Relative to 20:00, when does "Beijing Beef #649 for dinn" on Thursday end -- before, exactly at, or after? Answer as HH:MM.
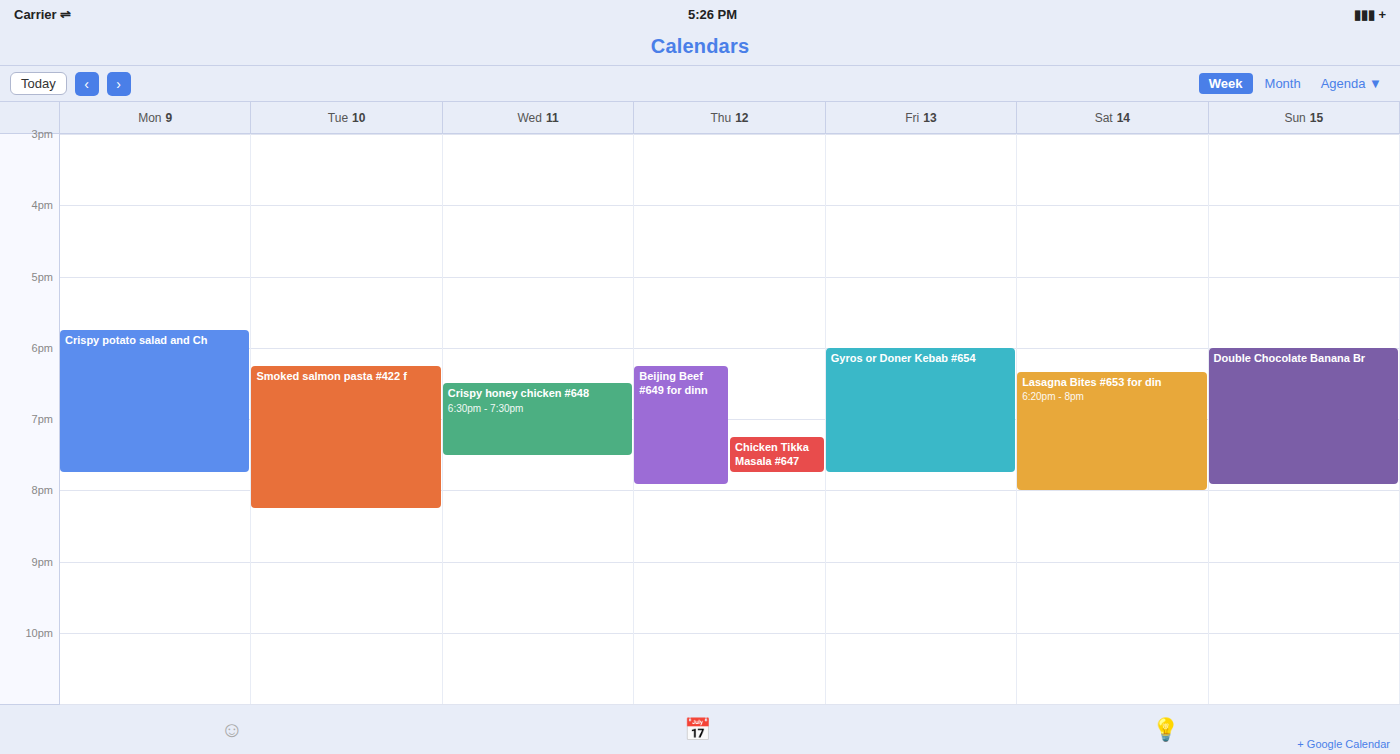
19:55 -- before 20:00, 5 minutes above the 20:00 line.